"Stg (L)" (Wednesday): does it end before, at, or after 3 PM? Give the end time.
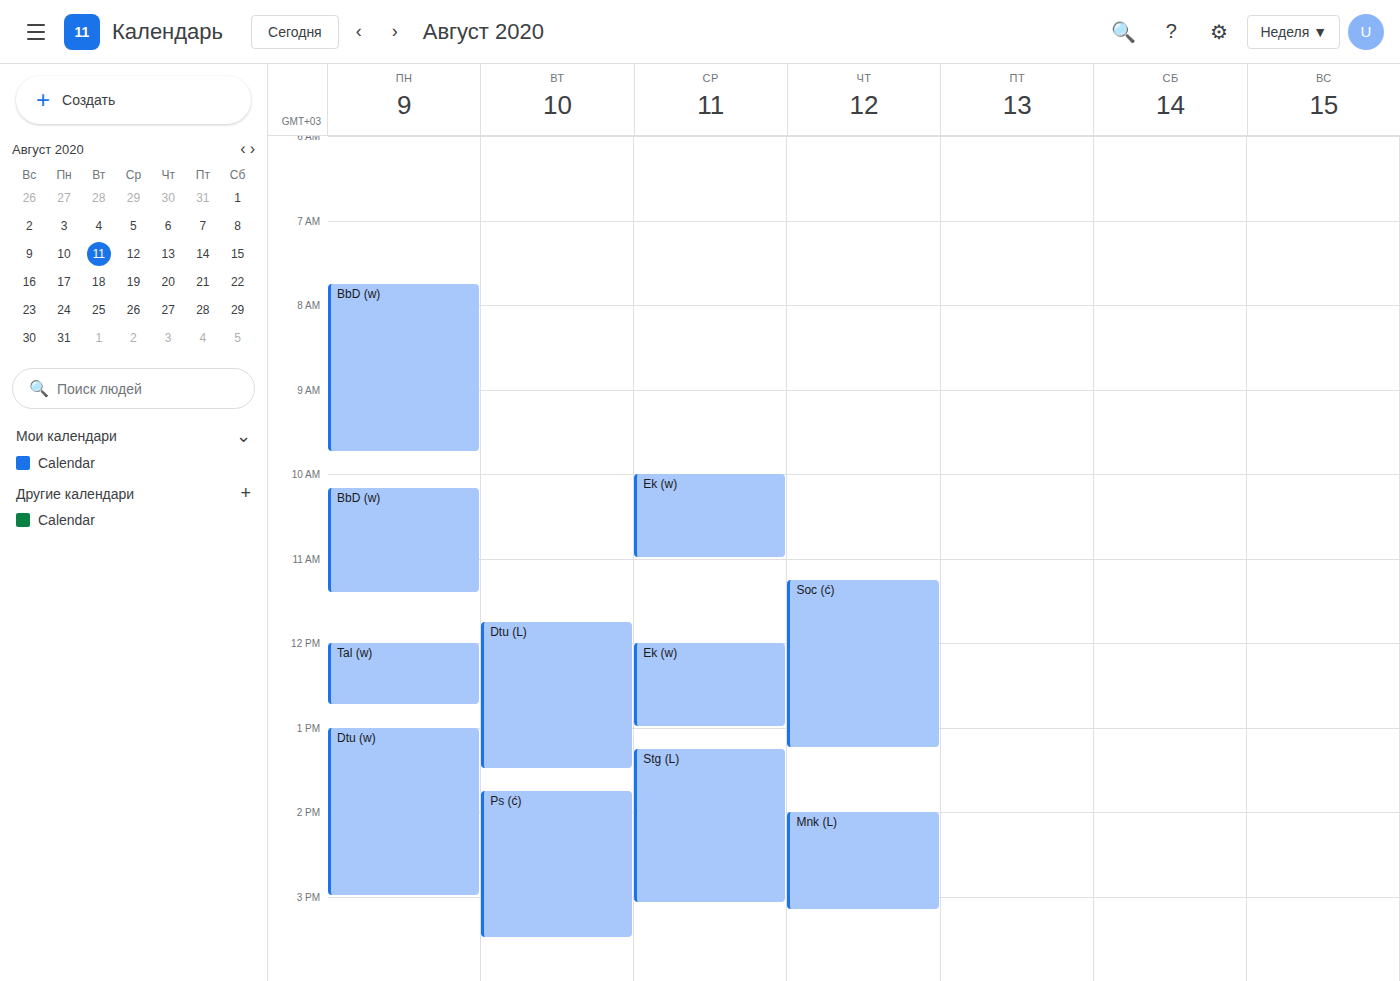
3:05 PM -- after 3 PM, 5 minutes below the 3 PM line.